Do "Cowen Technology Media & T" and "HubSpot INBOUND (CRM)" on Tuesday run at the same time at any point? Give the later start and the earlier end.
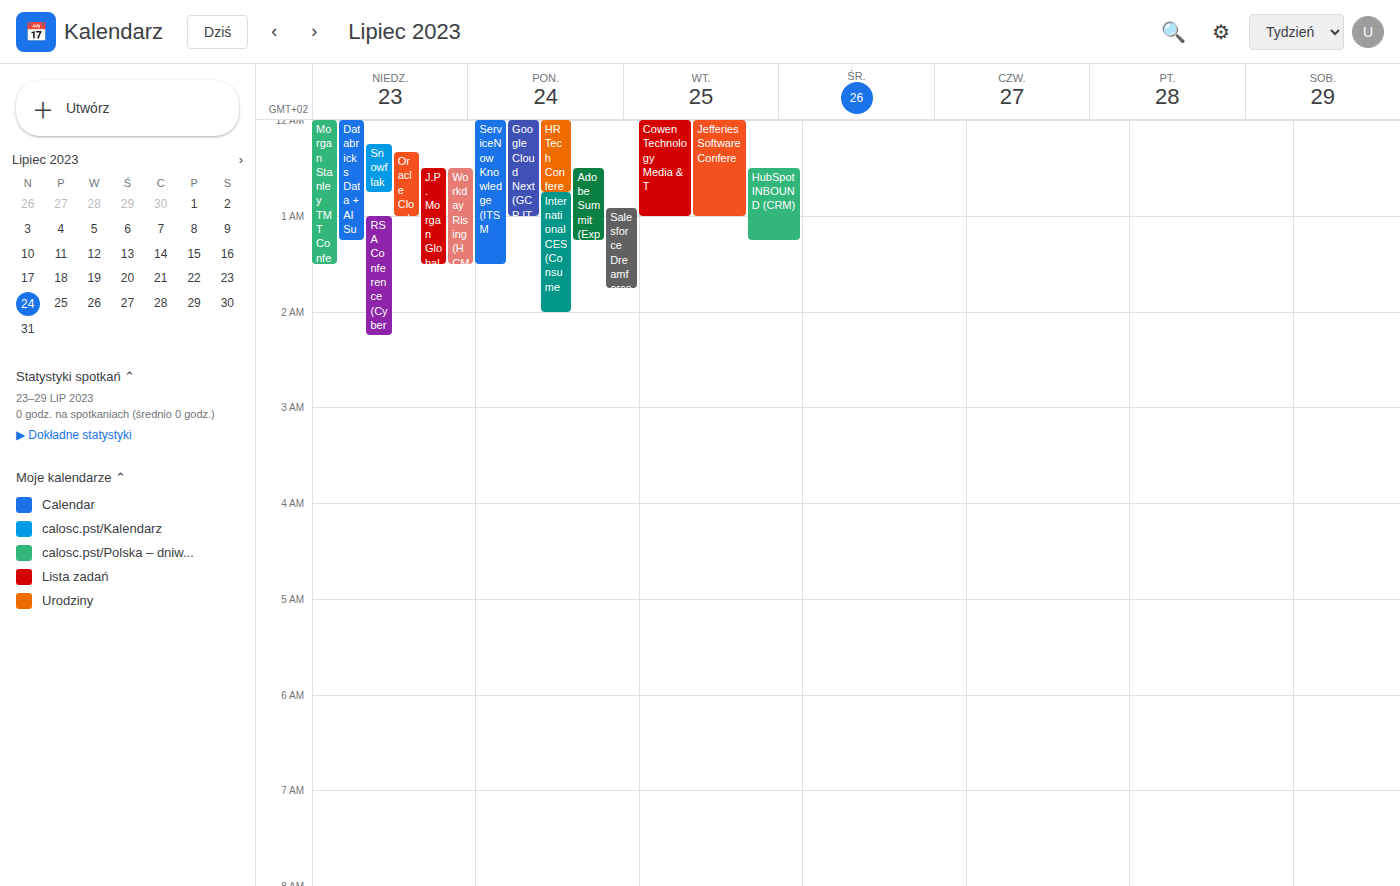
"HubSpot INBOUND (CRM)" starts at 00:30, before "Cowen Technology Media & T" ends at 01:00 -- they overlap.